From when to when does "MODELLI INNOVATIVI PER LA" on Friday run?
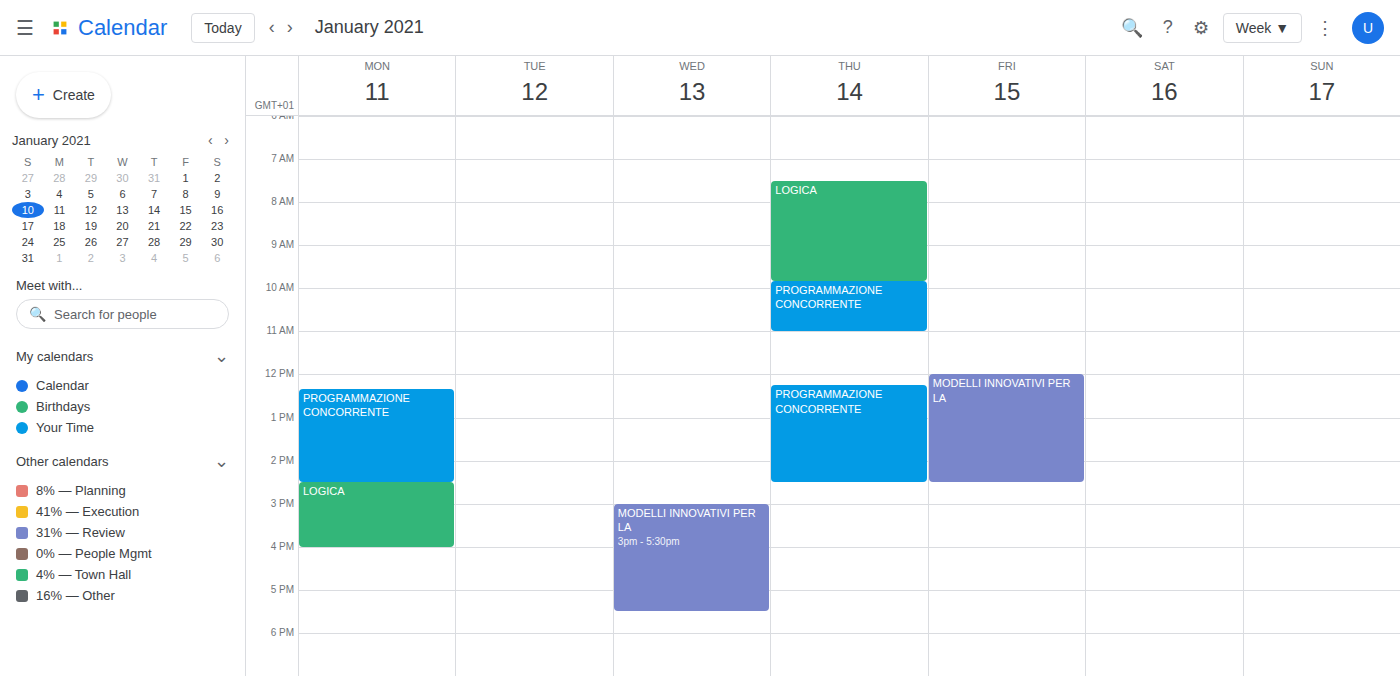
12:00 PM to 2:30 PM